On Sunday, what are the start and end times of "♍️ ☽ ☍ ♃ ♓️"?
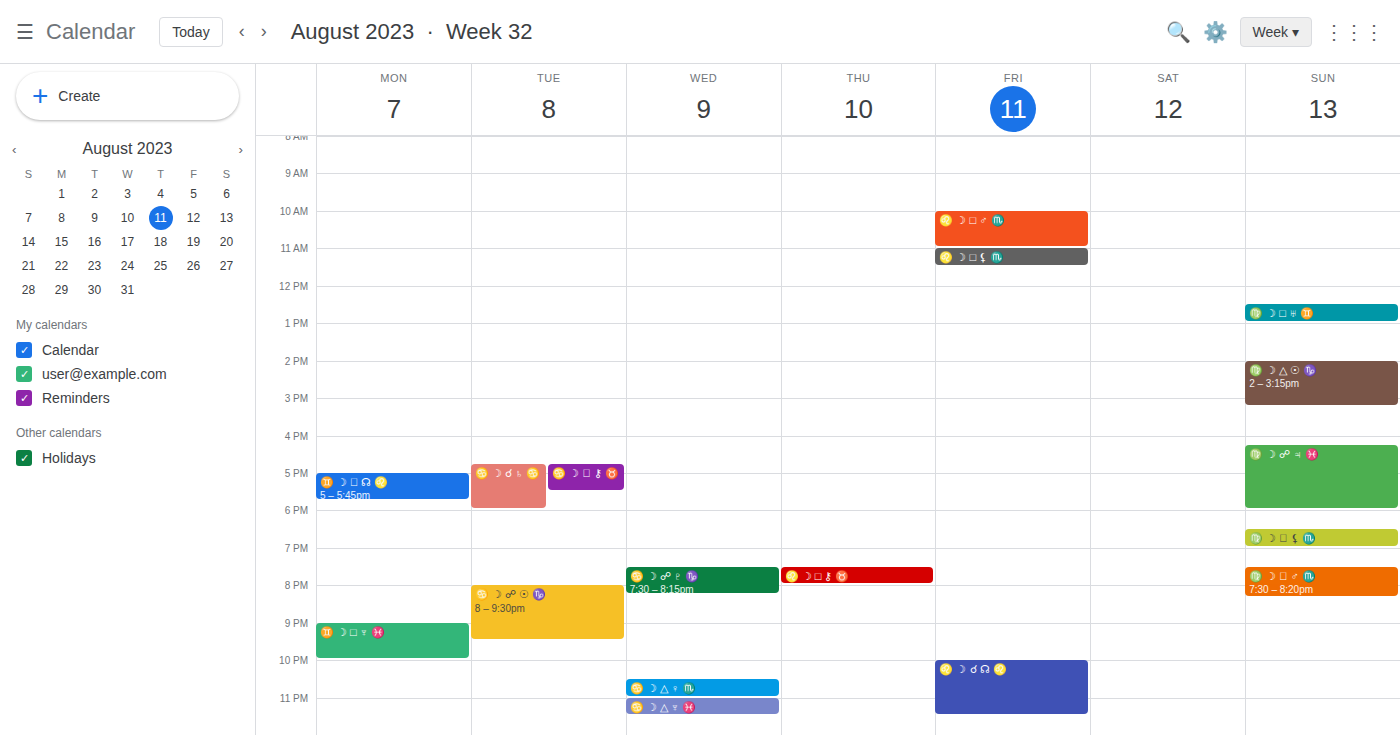
4:15 PM to 6:00 PM